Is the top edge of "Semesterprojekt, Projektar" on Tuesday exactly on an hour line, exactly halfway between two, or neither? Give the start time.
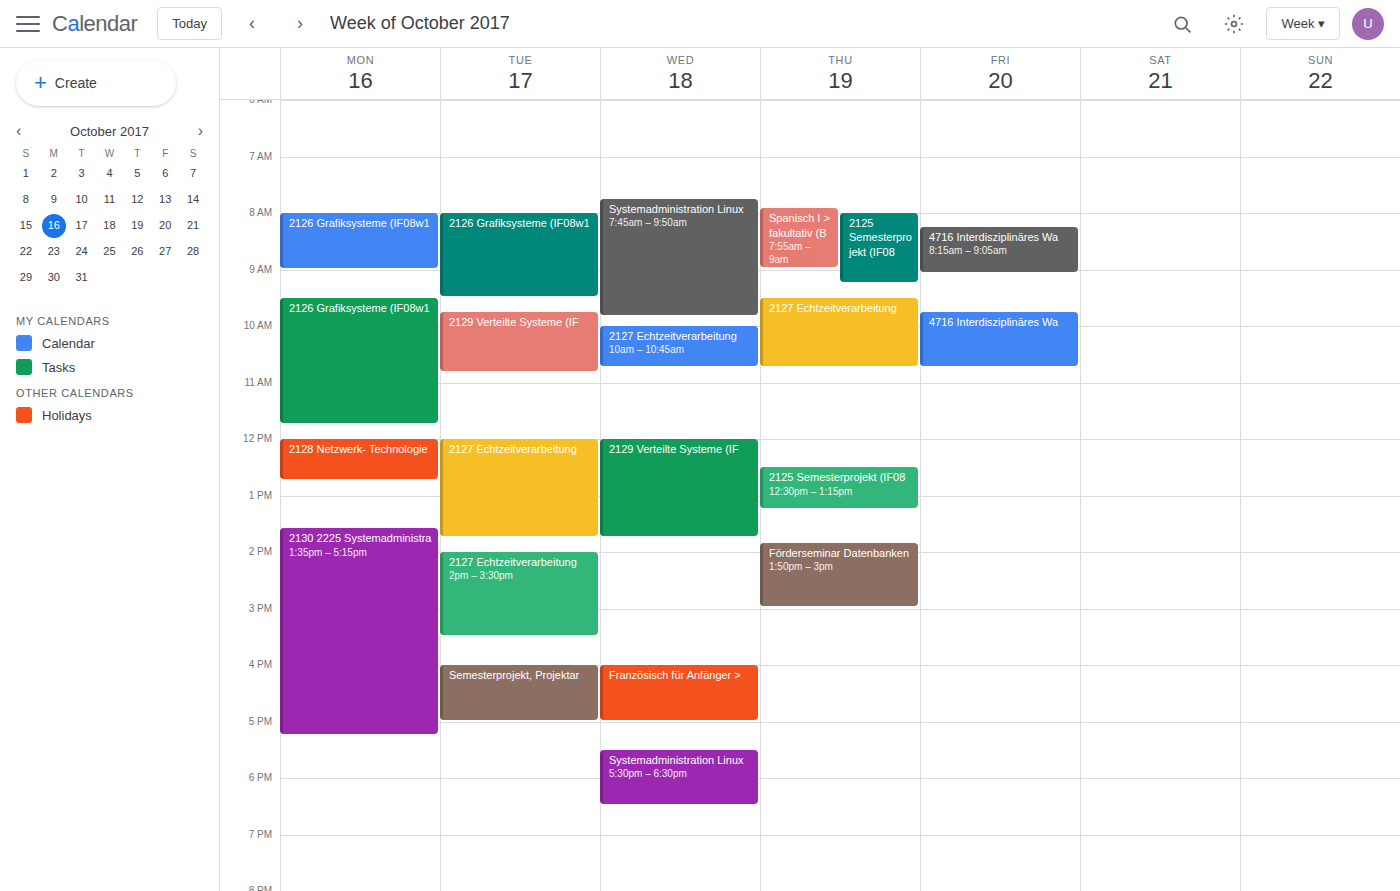
16:00 -- exactly on the 16:00 line.